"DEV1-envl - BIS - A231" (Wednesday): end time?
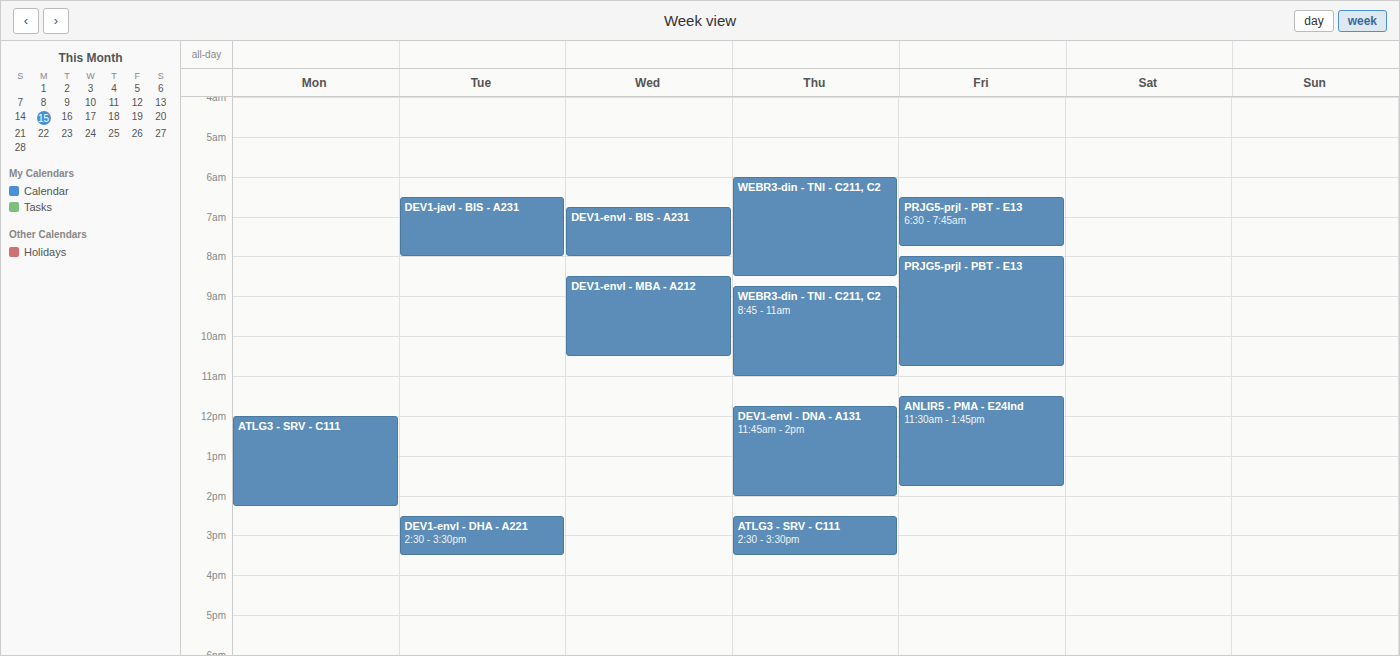
08:00